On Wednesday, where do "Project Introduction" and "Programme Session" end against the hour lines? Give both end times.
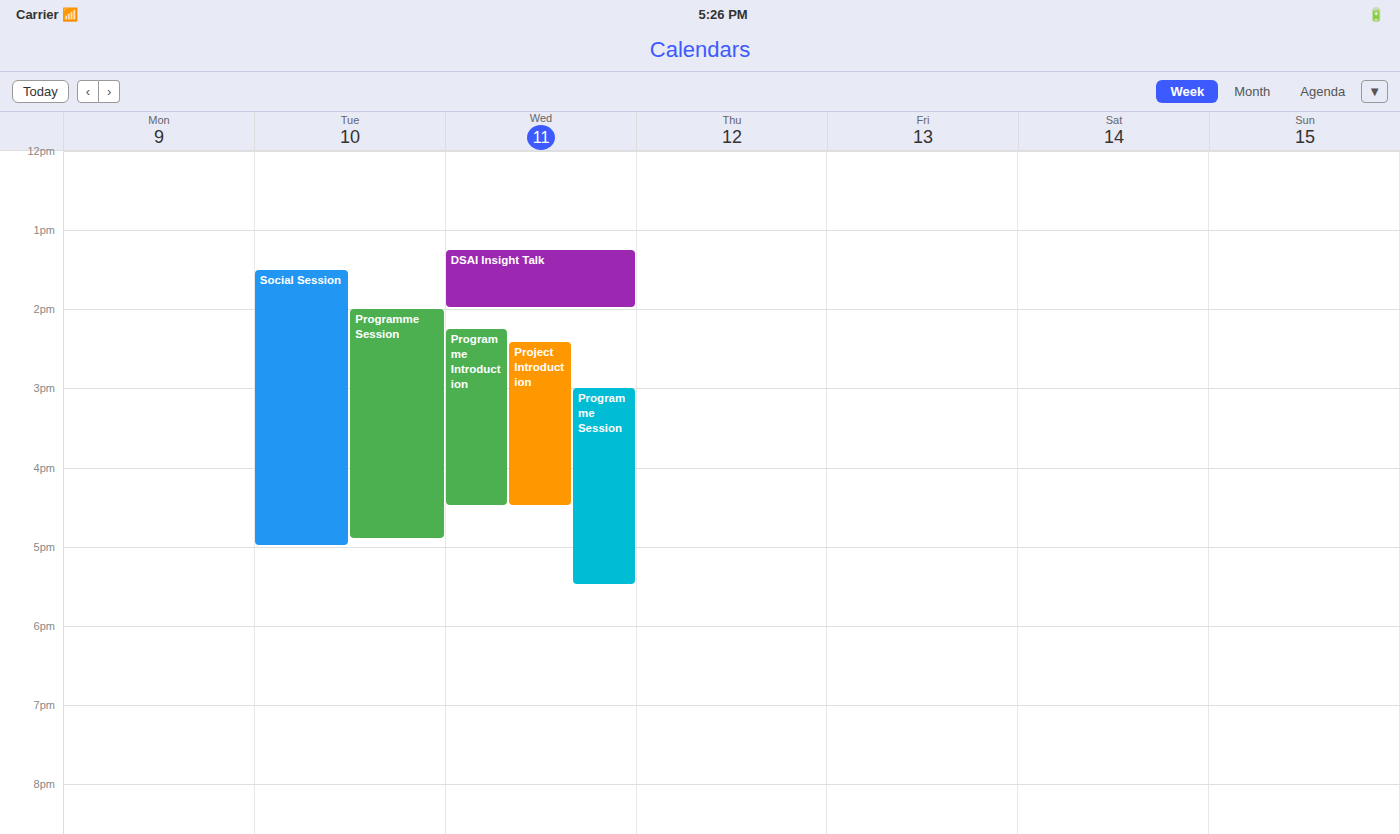
"Project Introduction": 4:30 PM, halfway between the 4 PM and 5 PM lines. "Programme Session": 5:30 PM, halfway between the 5 PM and 6 PM lines.